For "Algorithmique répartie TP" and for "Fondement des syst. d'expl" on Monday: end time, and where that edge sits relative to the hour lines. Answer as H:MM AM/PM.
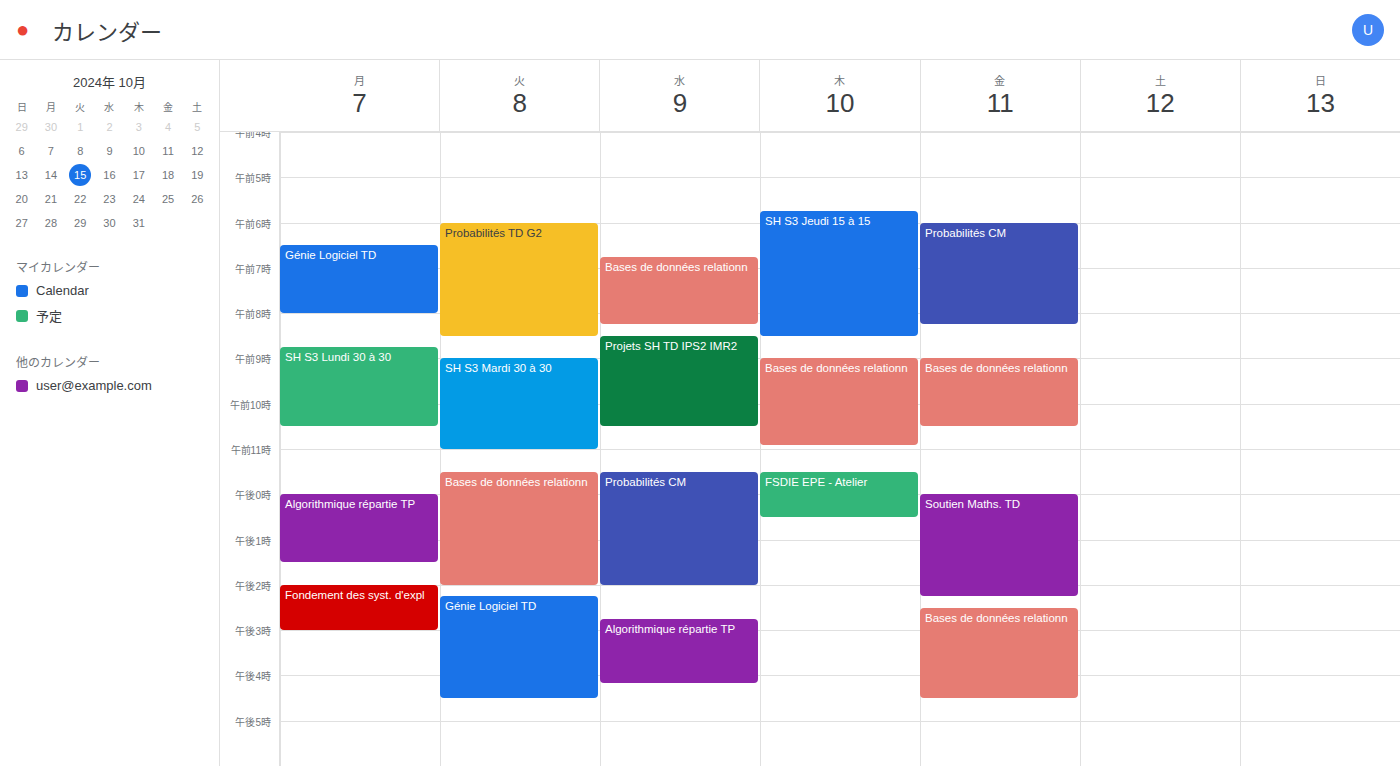
"Algorithmique répartie TP": 1:30 PM, halfway between the 1 PM and 2 PM lines. "Fondement des syst. d'expl": 3:00 PM, exactly on the 3 PM line.